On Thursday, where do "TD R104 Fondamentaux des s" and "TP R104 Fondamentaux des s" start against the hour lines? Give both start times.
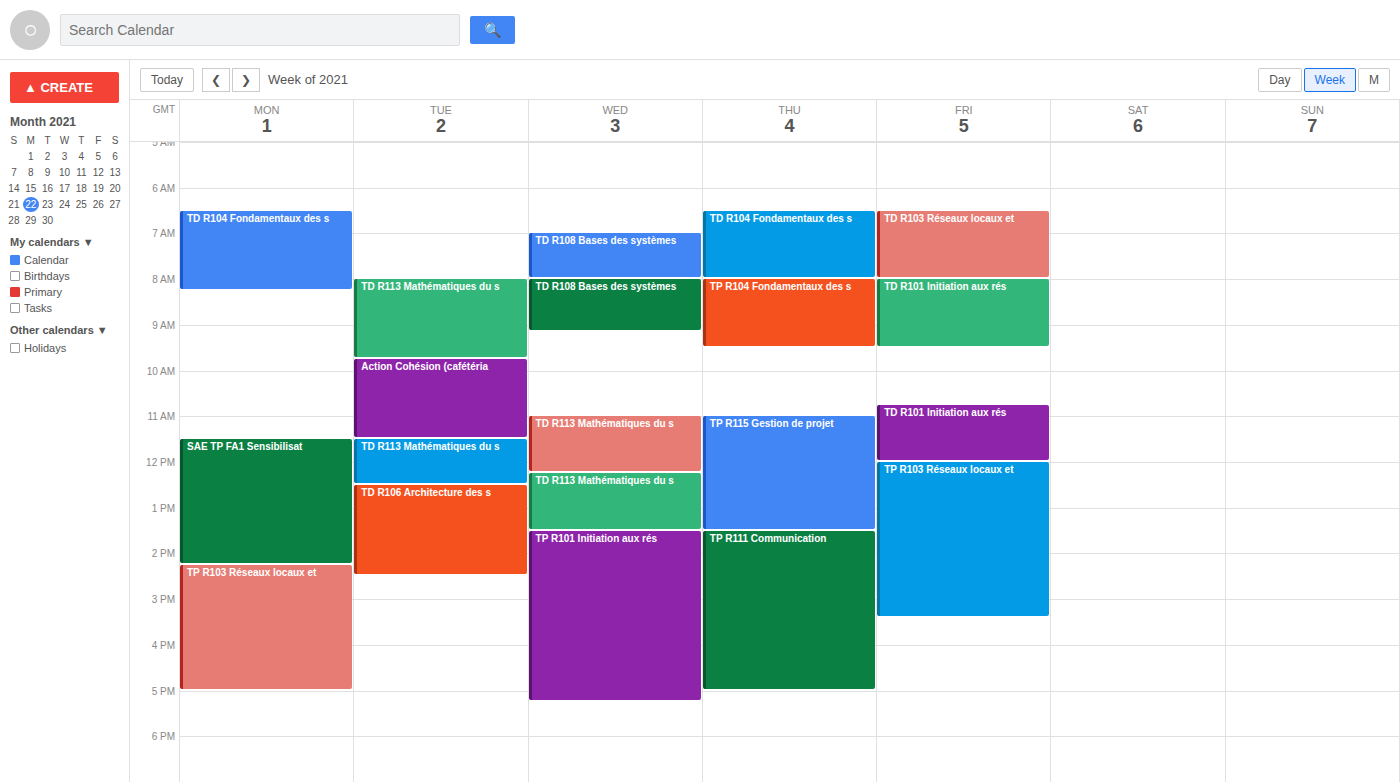
"TD R104 Fondamentaux des s": 6:30 AM, halfway between the 6 AM and 7 AM lines. "TP R104 Fondamentaux des s": 8:00 AM, exactly on the 8 AM line.